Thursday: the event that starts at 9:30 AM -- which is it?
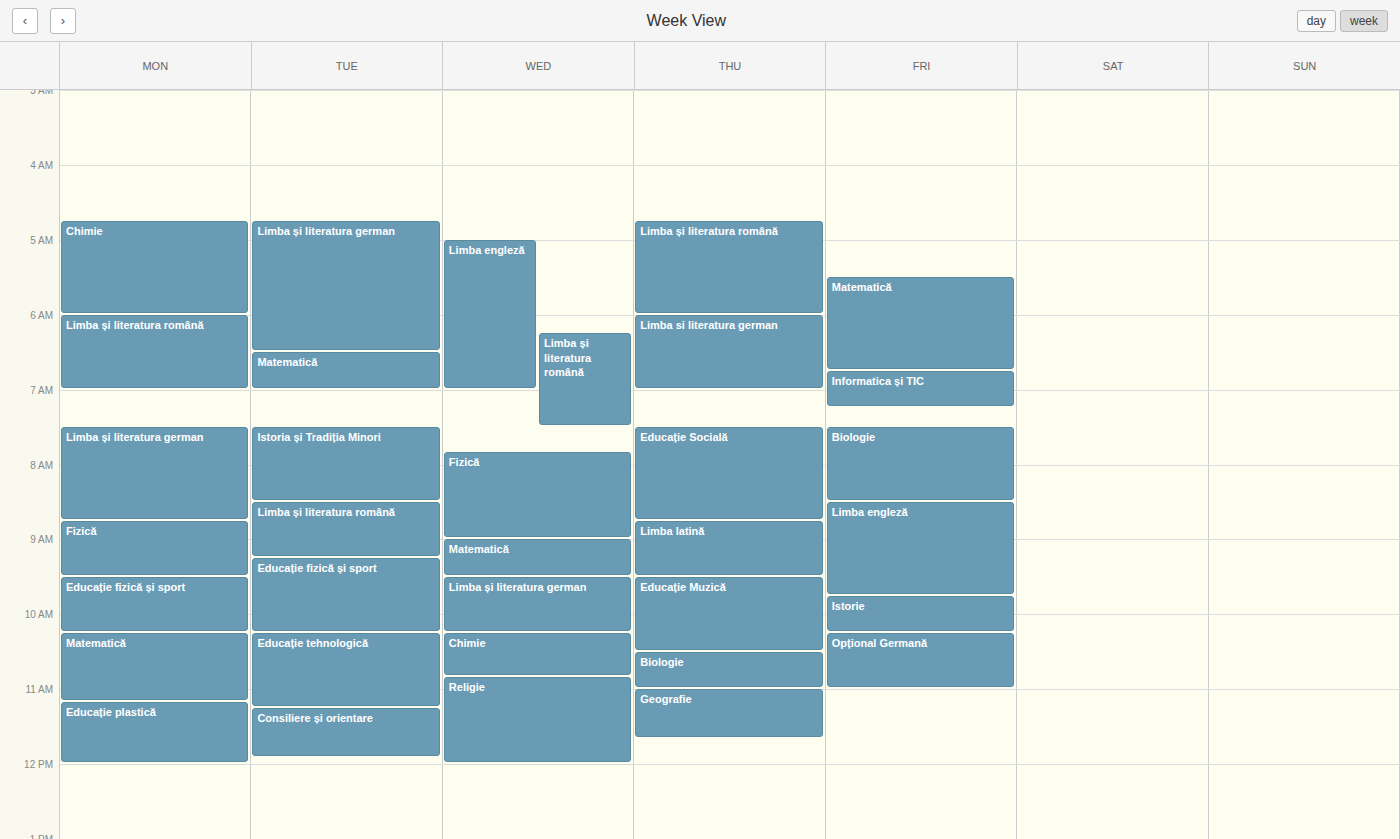
"Educație Muzică"